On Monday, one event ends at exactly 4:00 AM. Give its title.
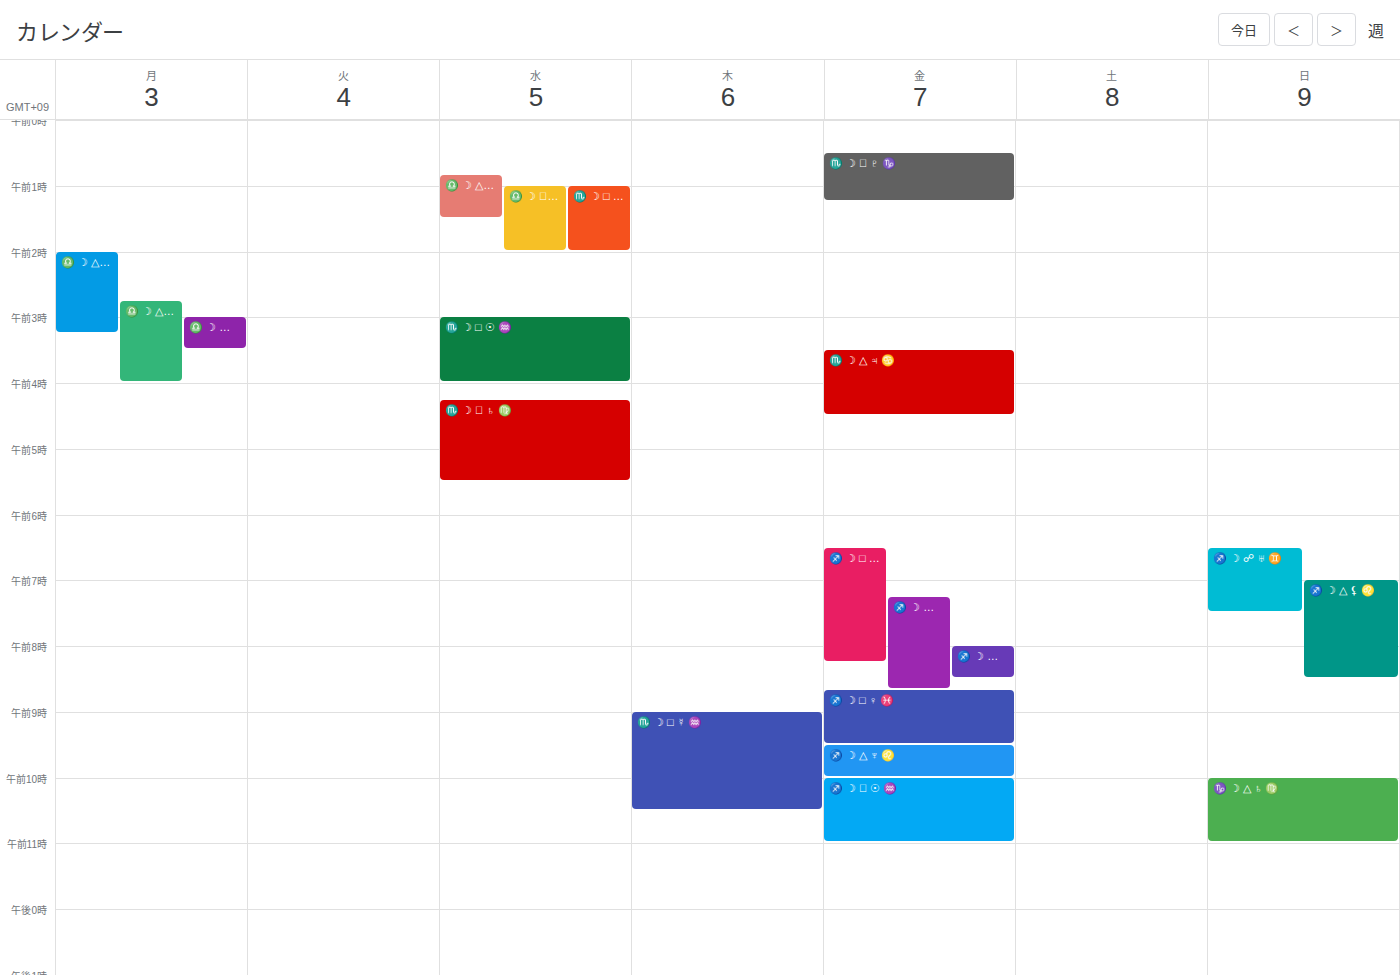
"♎️ ☽ △ ☊ ♊️"